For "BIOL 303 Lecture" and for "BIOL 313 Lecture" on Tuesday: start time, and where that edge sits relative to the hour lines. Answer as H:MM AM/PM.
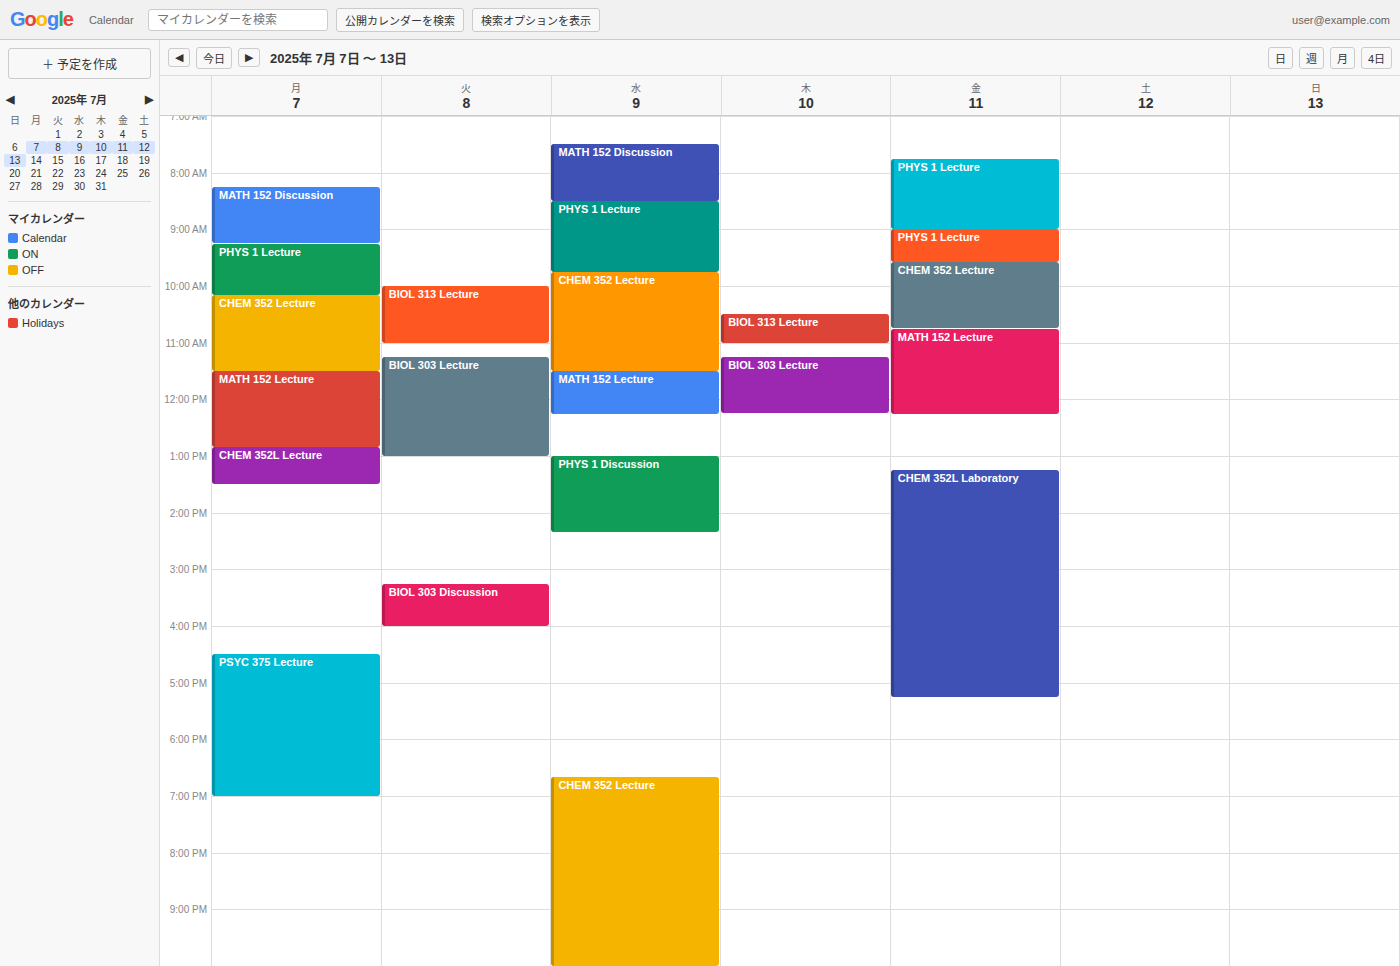
"BIOL 303 Lecture": 11:15 AM, neither: a quarter of the way from the 11 AM line to the 12 PM line. "BIOL 313 Lecture": 10:00 AM, exactly on the 10 AM line.